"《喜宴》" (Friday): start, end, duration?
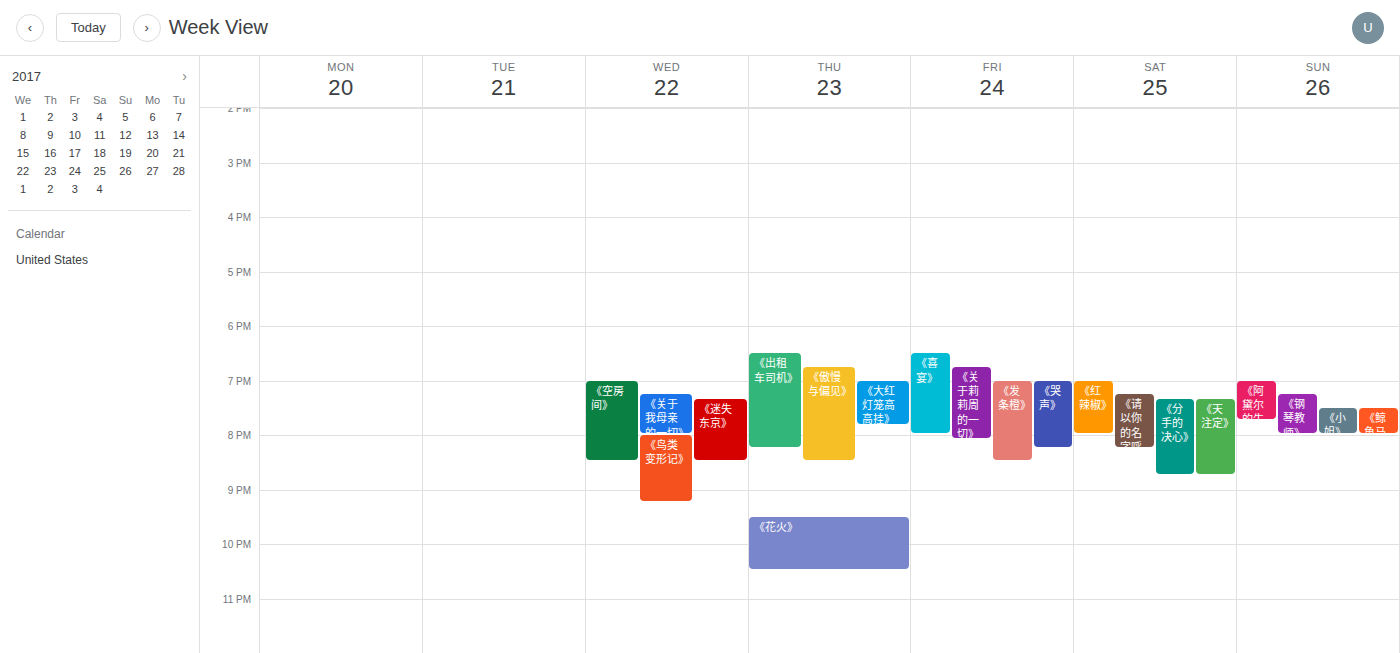
6:30 PM to 8:00 PM, 1 hour 30 minutes